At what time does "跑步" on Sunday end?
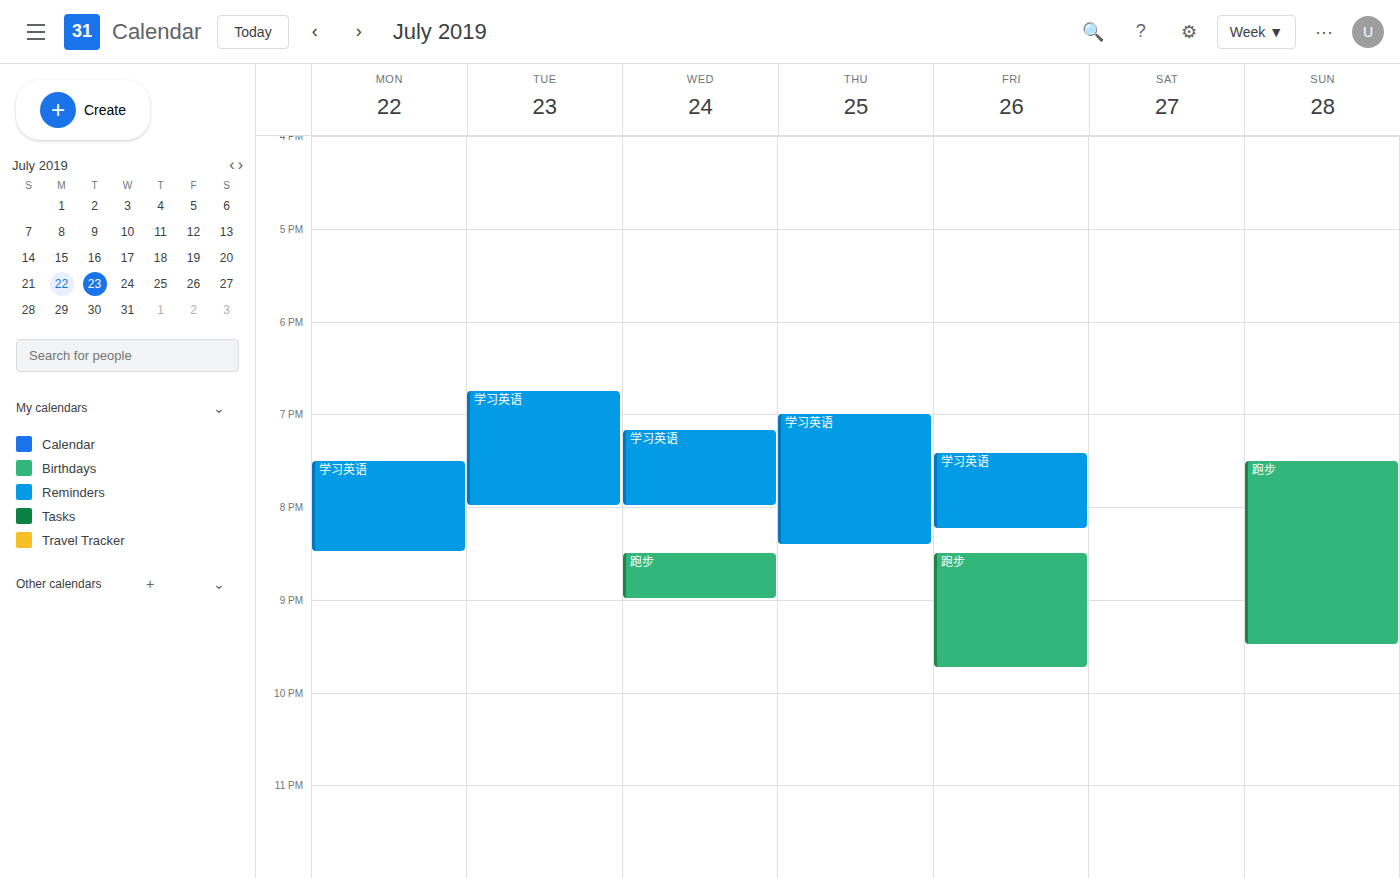
21:30